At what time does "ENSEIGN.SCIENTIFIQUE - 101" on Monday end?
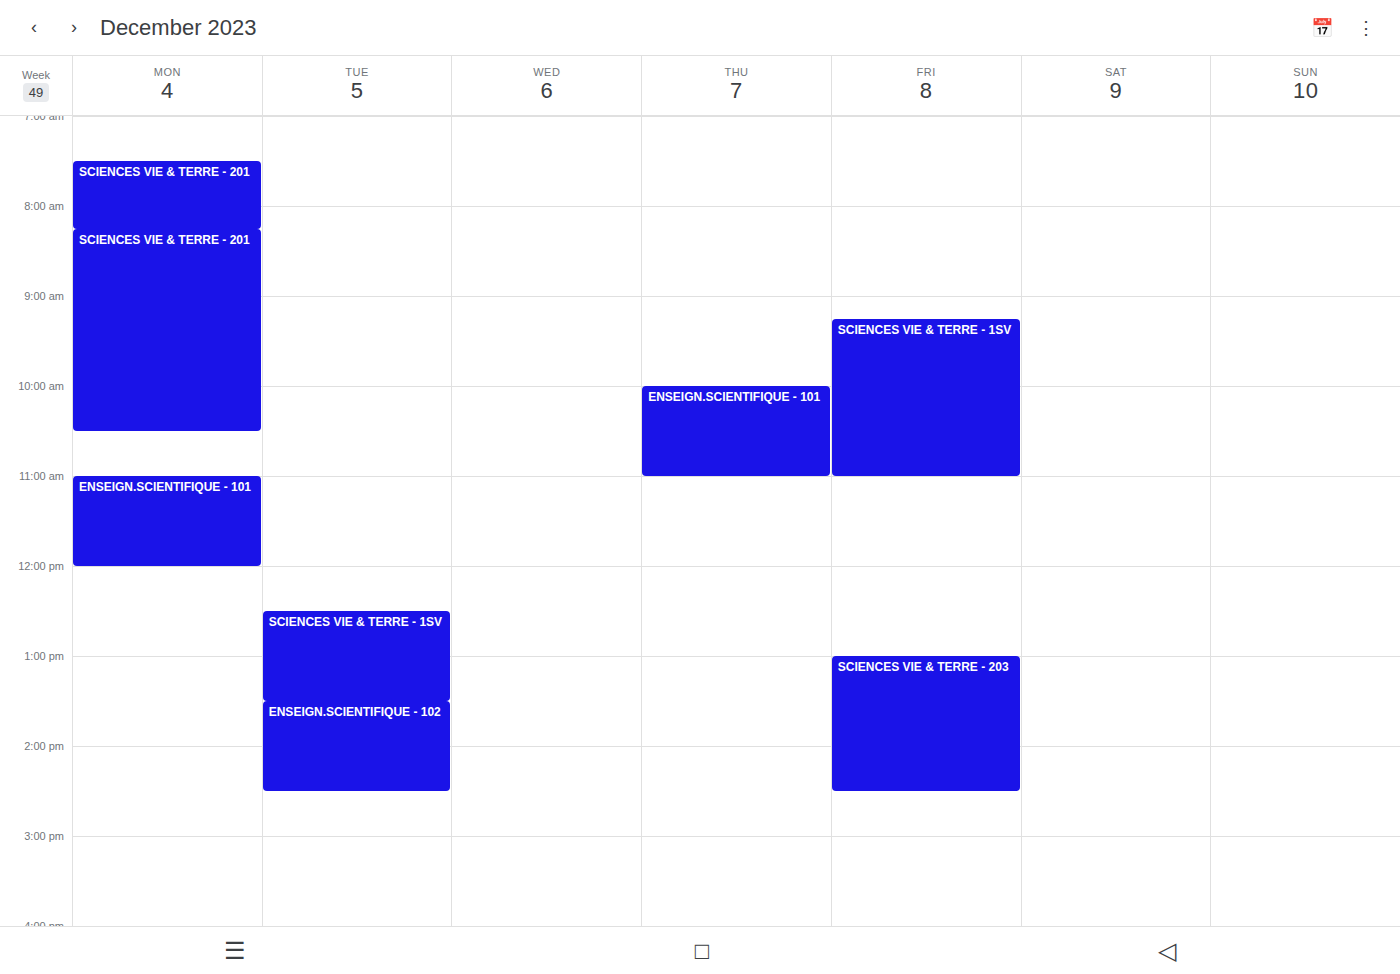
12:00 PM